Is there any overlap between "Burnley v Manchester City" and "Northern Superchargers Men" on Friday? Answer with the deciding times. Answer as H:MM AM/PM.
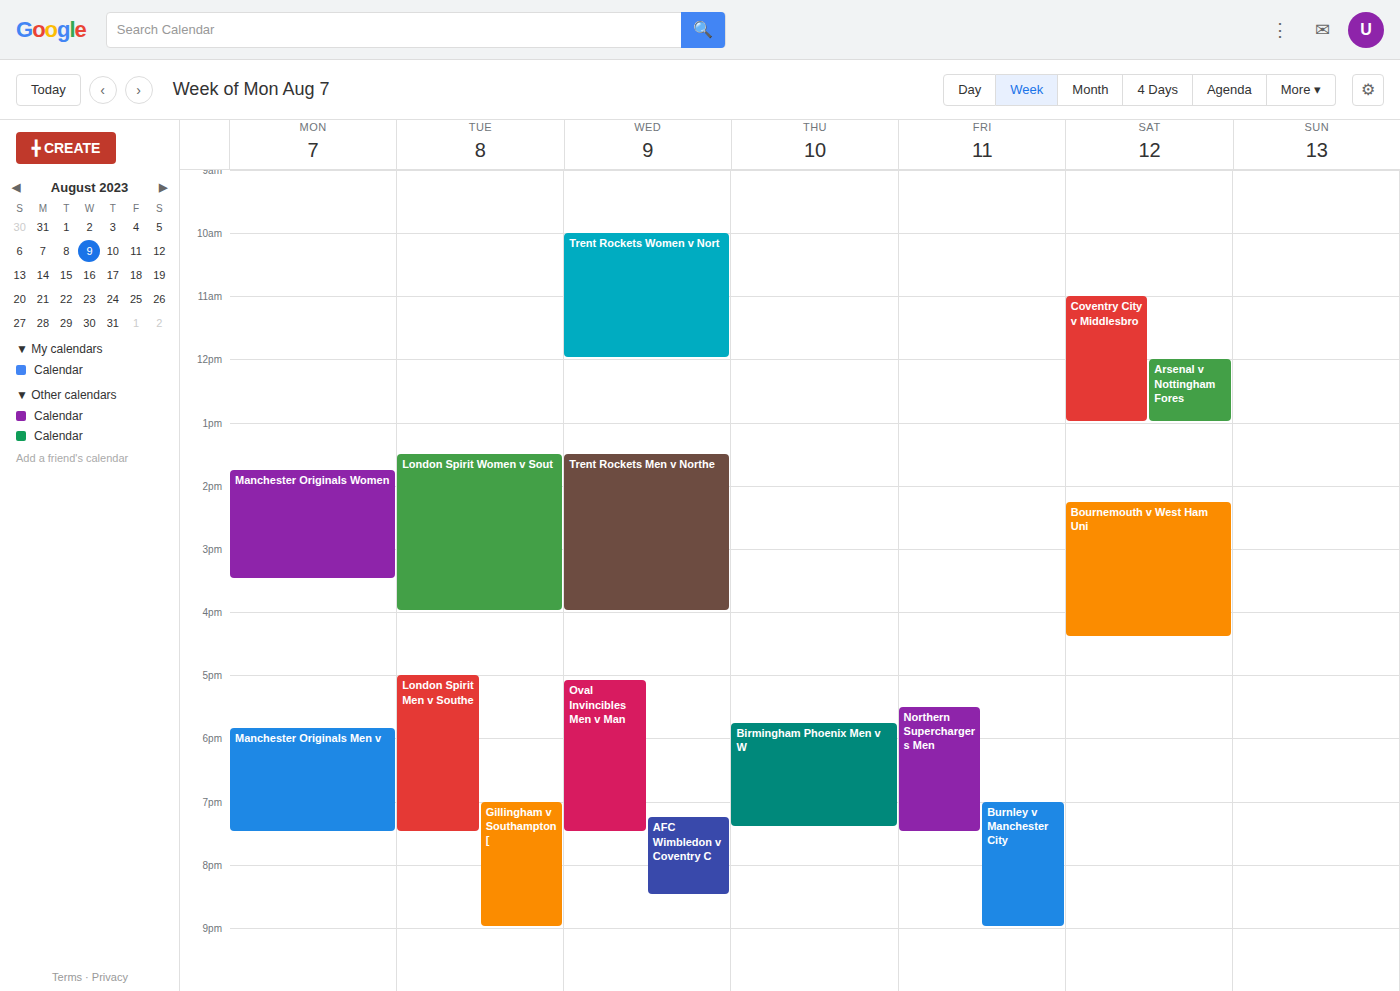
"Burnley v Manchester City" starts at 7:00 PM, before "Northern Superchargers Men" ends at 7:30 PM -- they overlap.